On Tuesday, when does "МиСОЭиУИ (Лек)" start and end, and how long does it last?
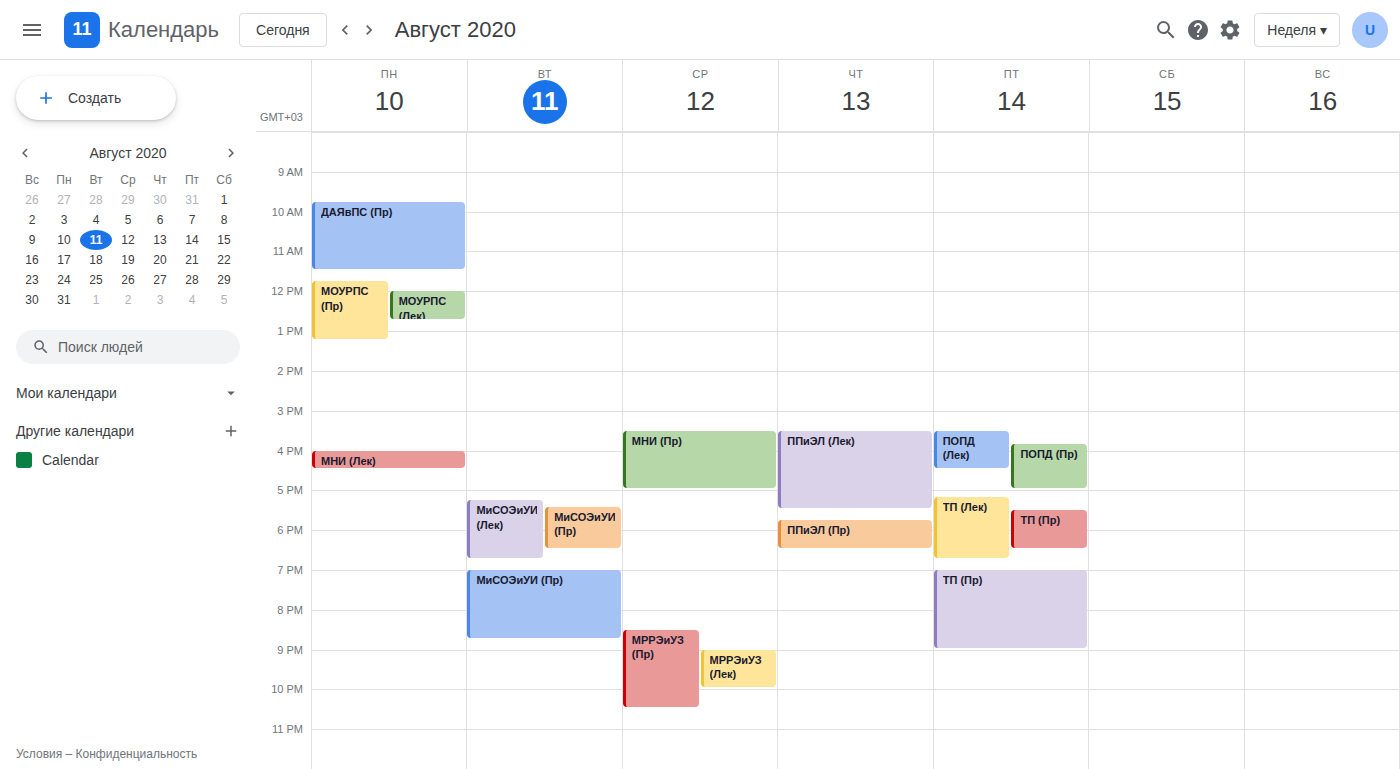
5:15 PM to 6:45 PM, 1 hour 30 minutes